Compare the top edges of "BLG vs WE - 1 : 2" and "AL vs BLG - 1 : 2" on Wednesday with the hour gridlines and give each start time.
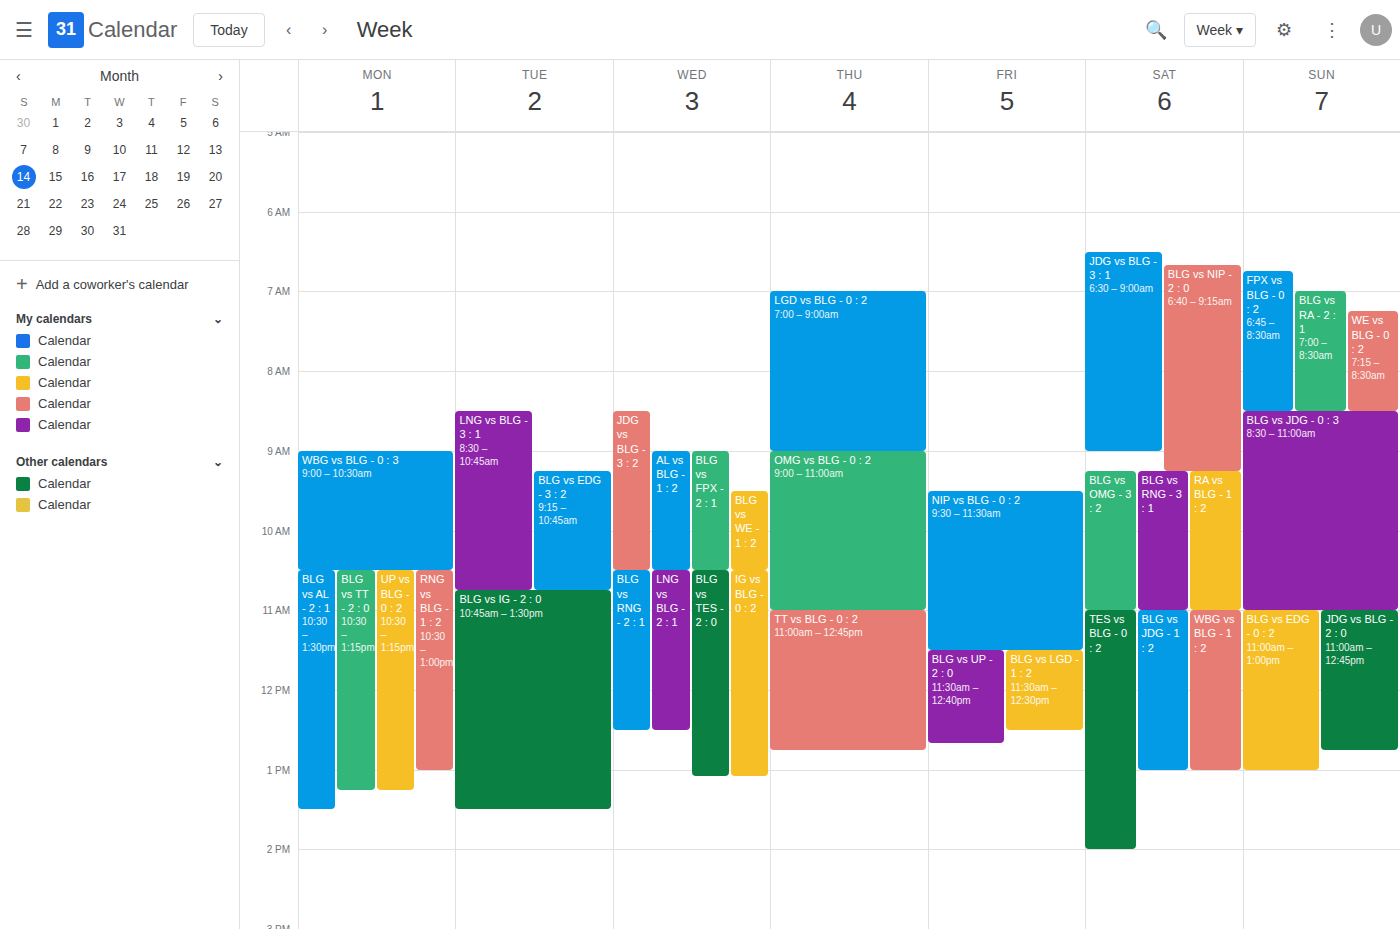
"BLG vs WE - 1 : 2": 9:30 AM, halfway between the 9 AM and 10 AM lines. "AL vs BLG - 1 : 2": 9:00 AM, exactly on the 9 AM line.